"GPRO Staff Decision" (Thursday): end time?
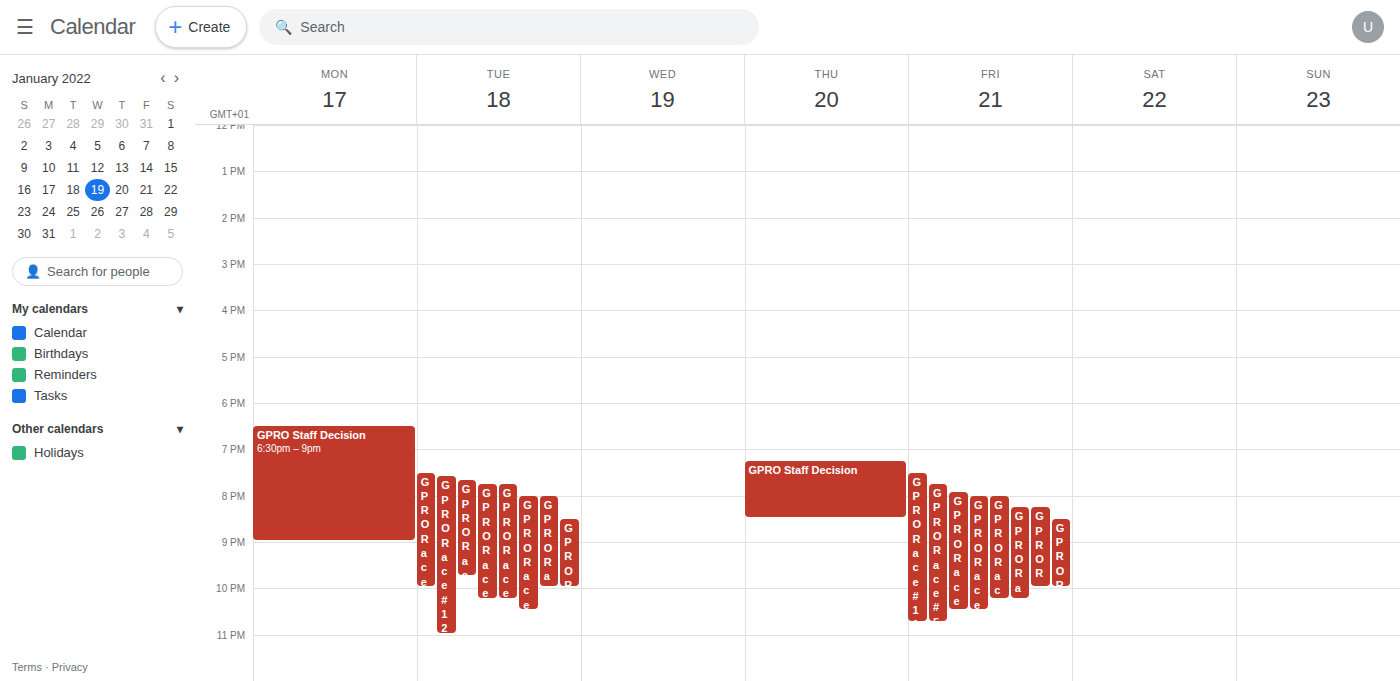
8:30 PM